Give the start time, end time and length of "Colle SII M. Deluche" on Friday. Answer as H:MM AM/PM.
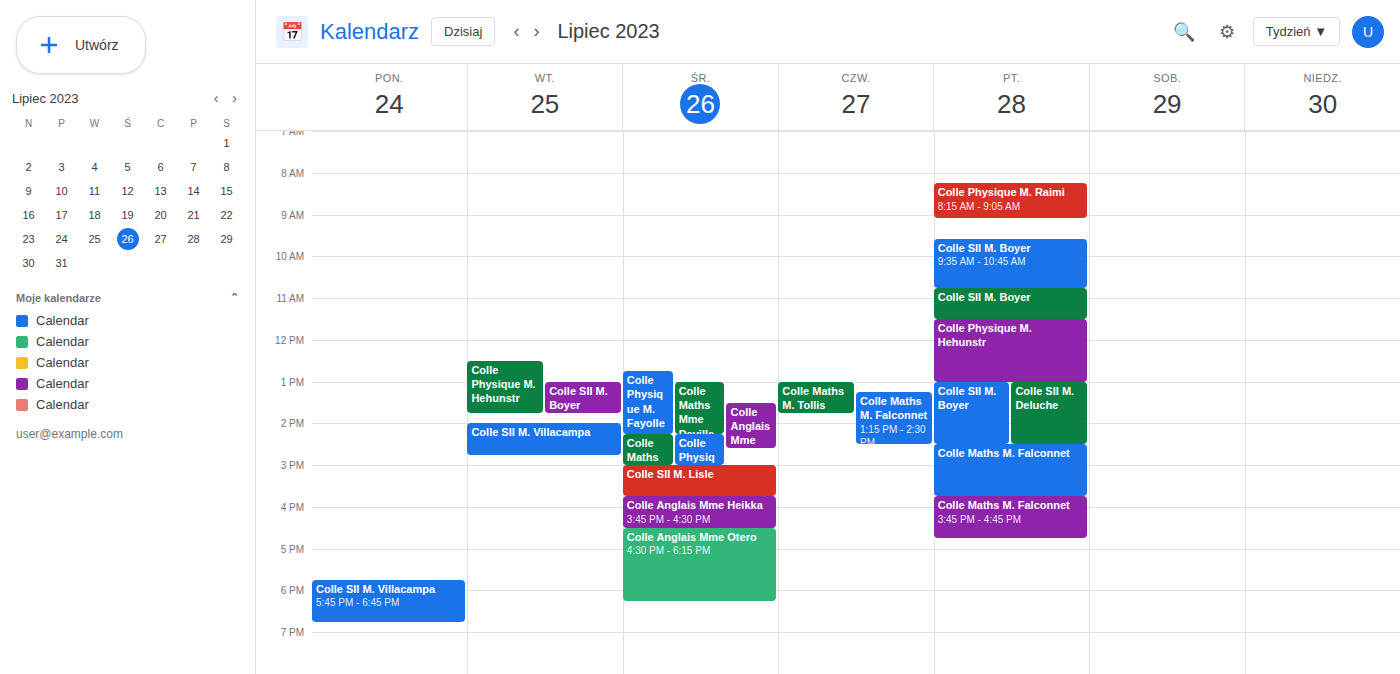
1:00 PM to 2:30 PM, 1 hour 30 minutes